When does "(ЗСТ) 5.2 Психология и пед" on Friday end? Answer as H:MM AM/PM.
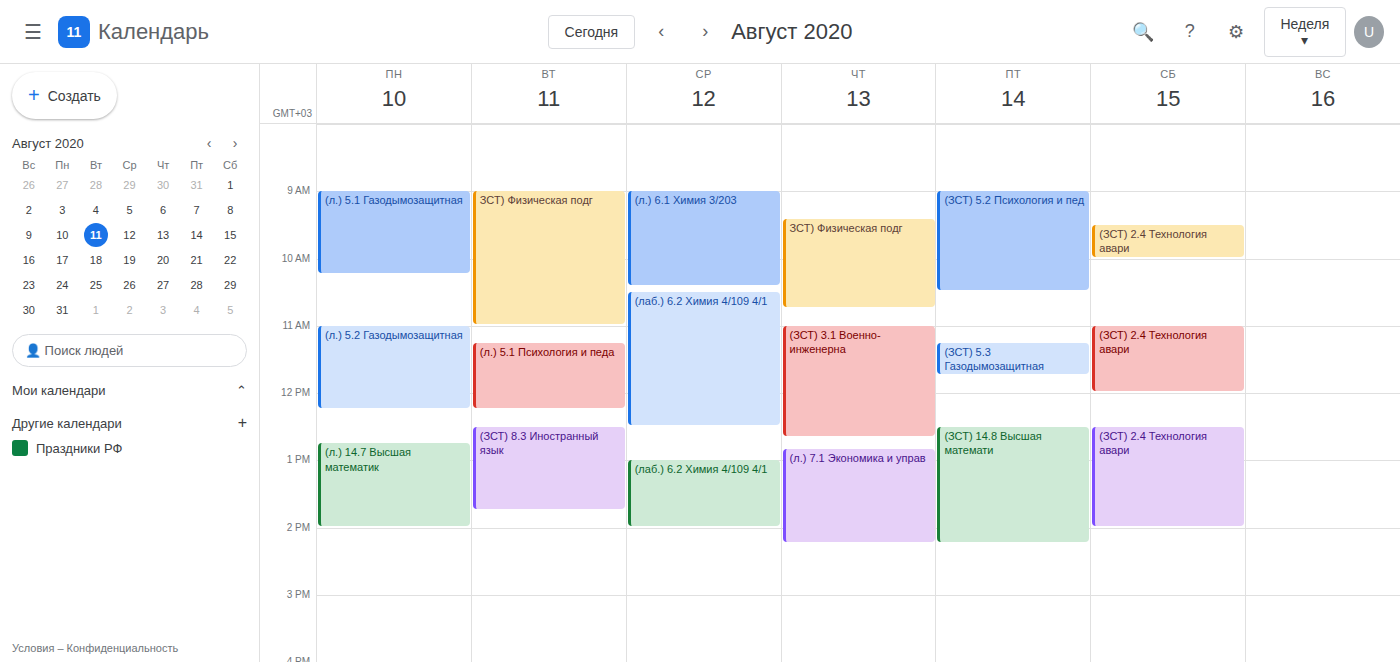
10:30 AM